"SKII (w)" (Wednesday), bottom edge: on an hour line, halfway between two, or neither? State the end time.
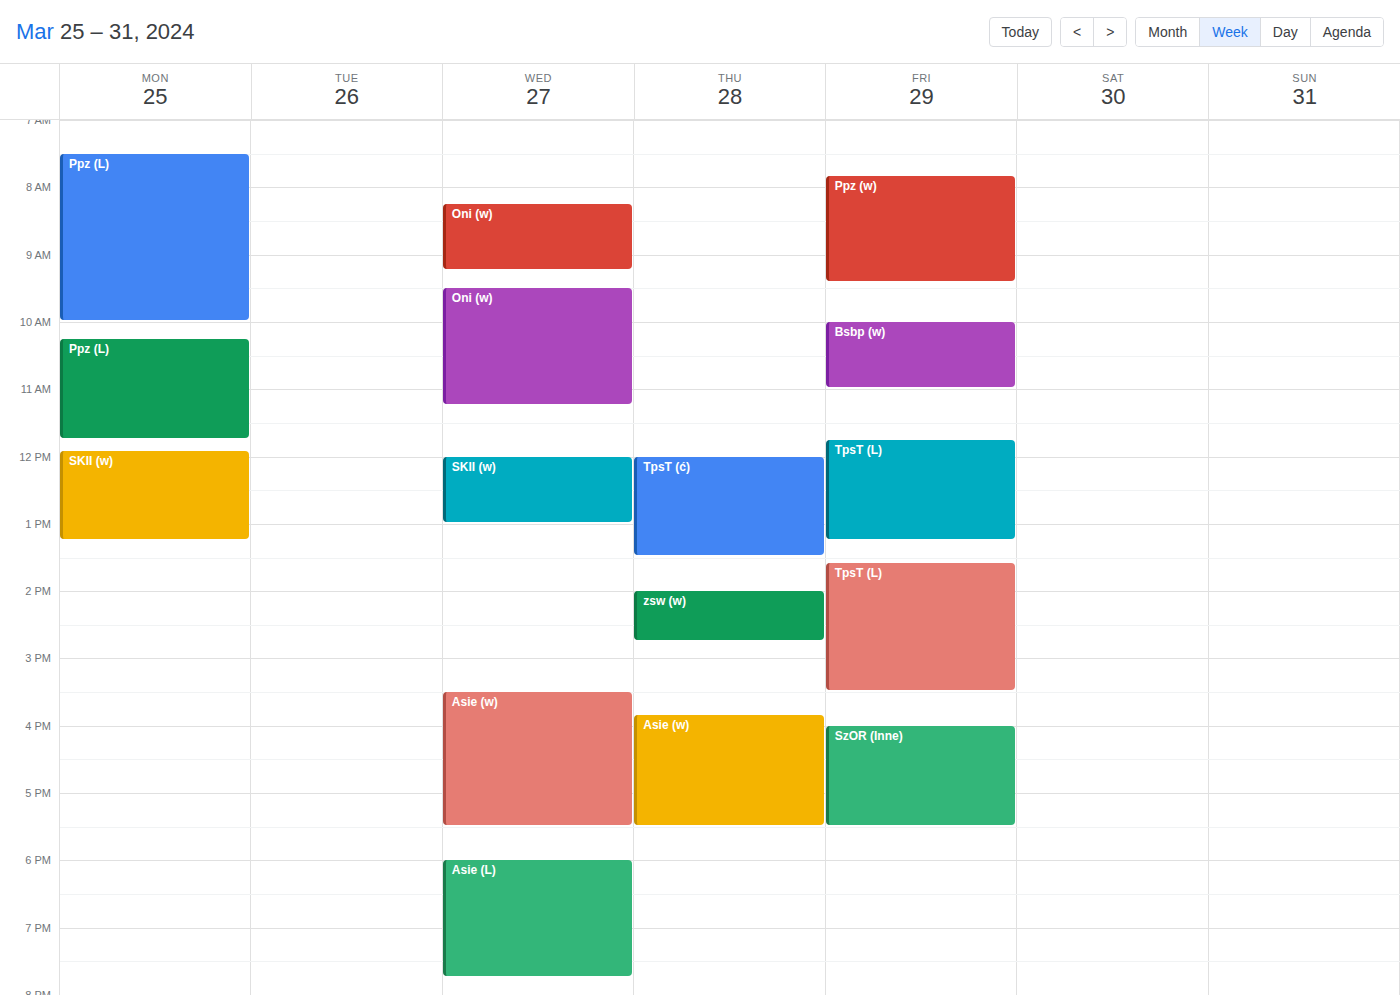
1:00 PM -- exactly on the 1 PM line.